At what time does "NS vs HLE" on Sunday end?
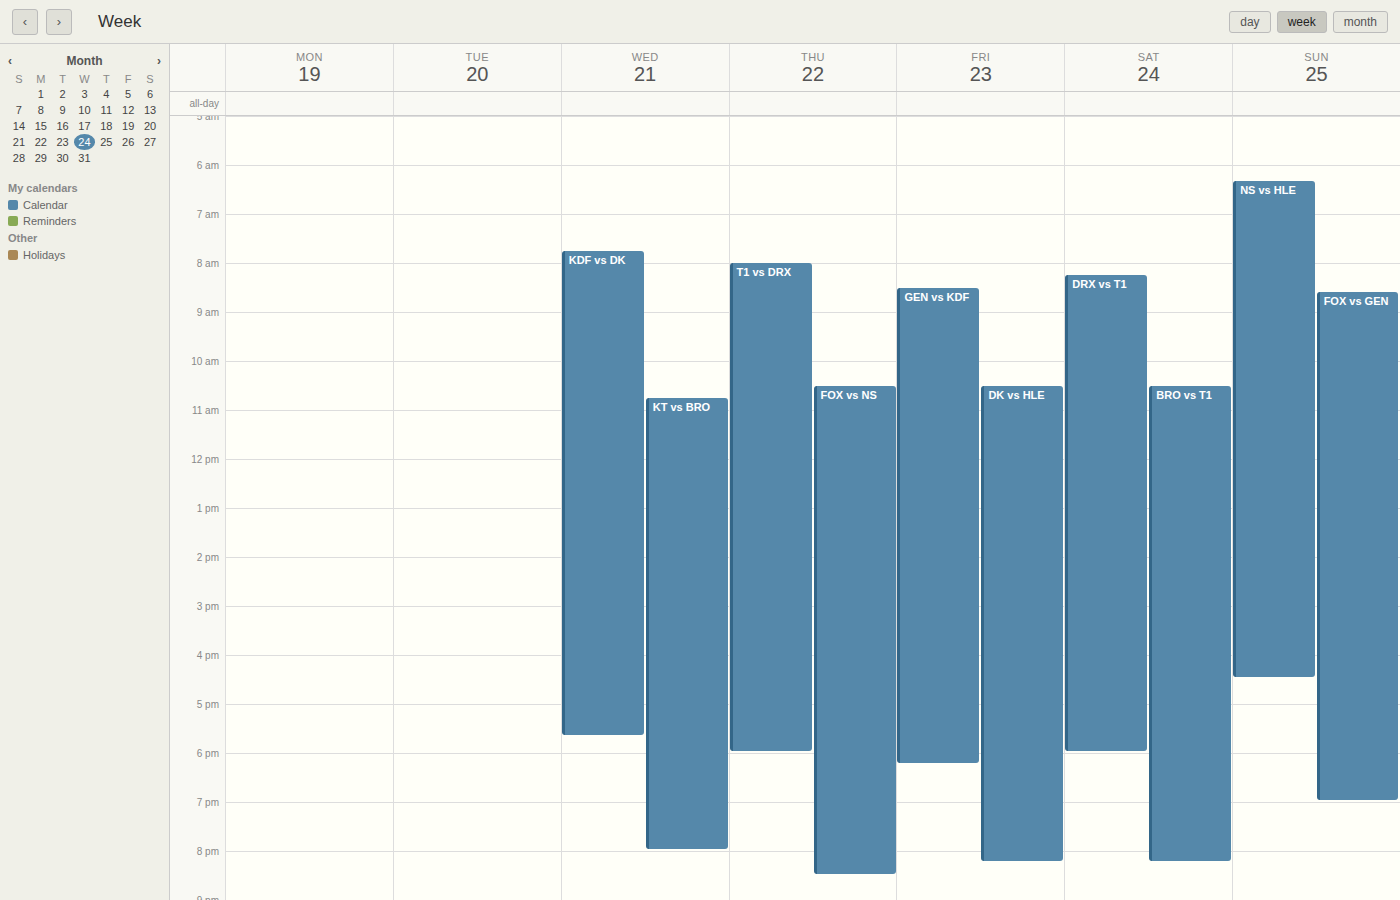
4:30 PM